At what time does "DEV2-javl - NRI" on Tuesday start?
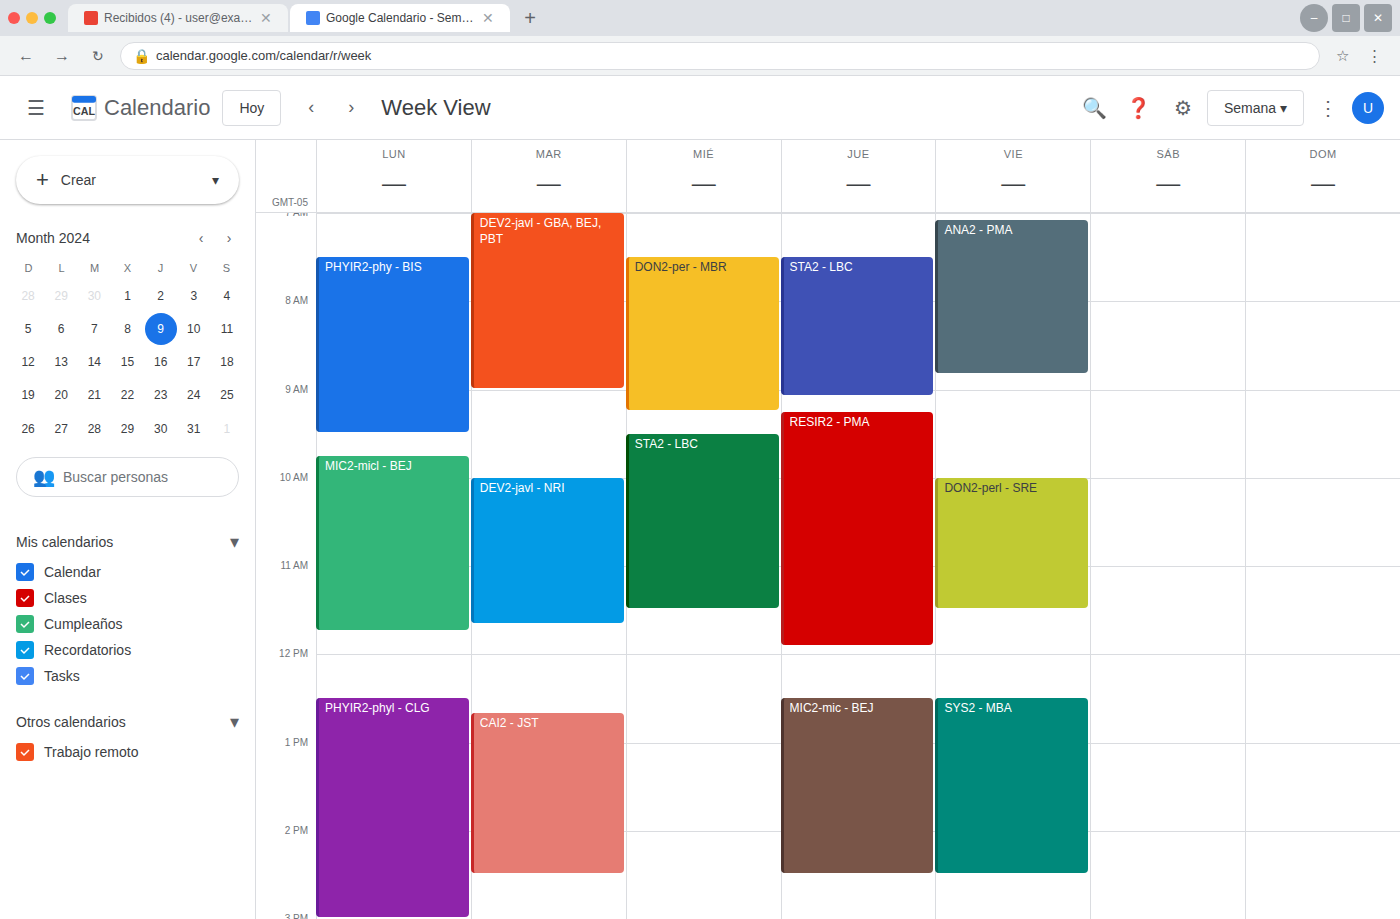
10:00 AM